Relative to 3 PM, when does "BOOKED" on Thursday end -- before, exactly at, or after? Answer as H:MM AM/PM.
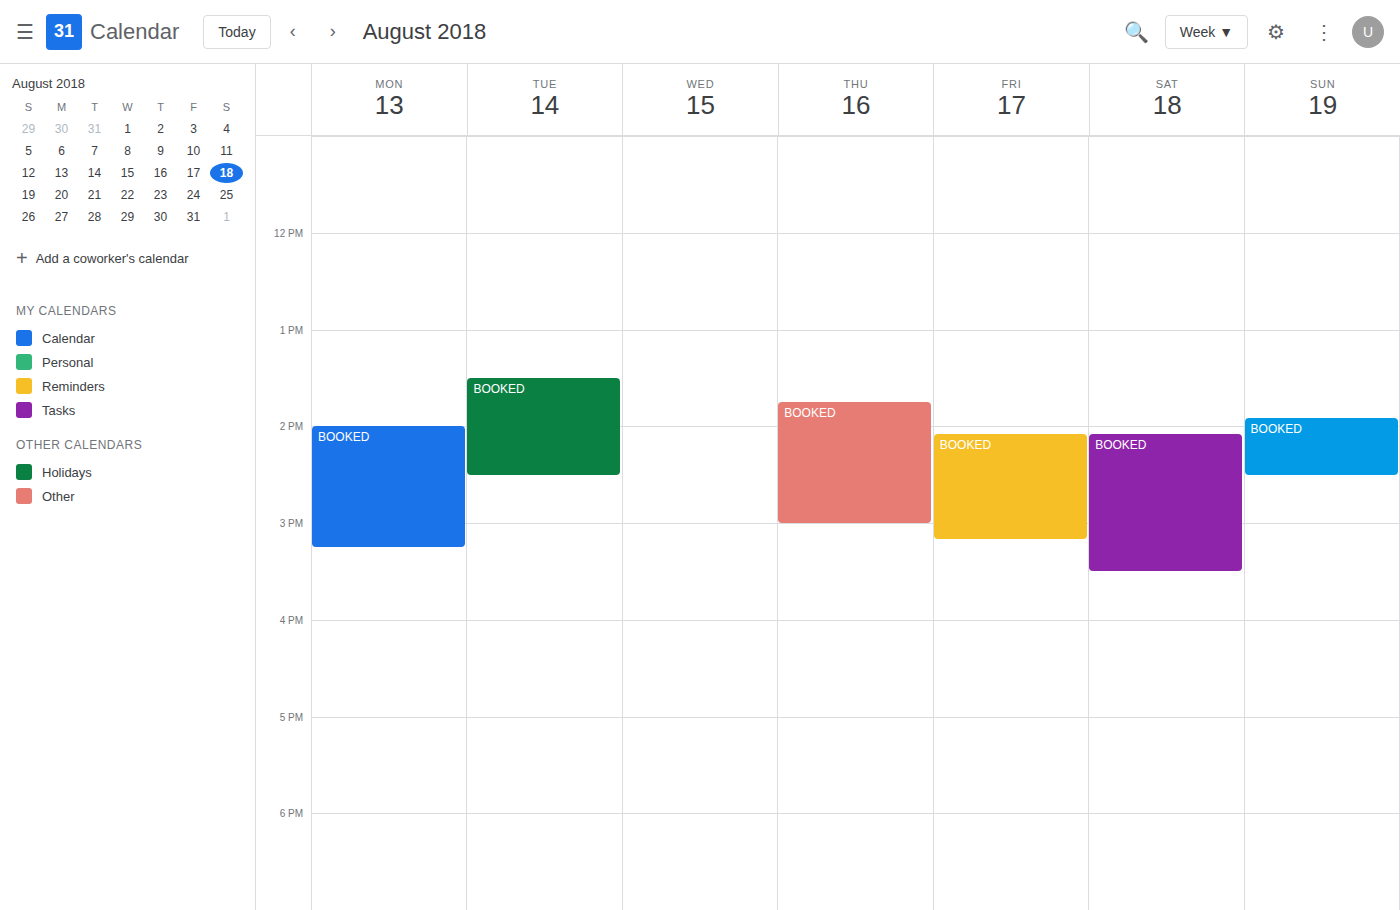
3:00 PM -- exactly at 3 PM, on the 3 PM line.